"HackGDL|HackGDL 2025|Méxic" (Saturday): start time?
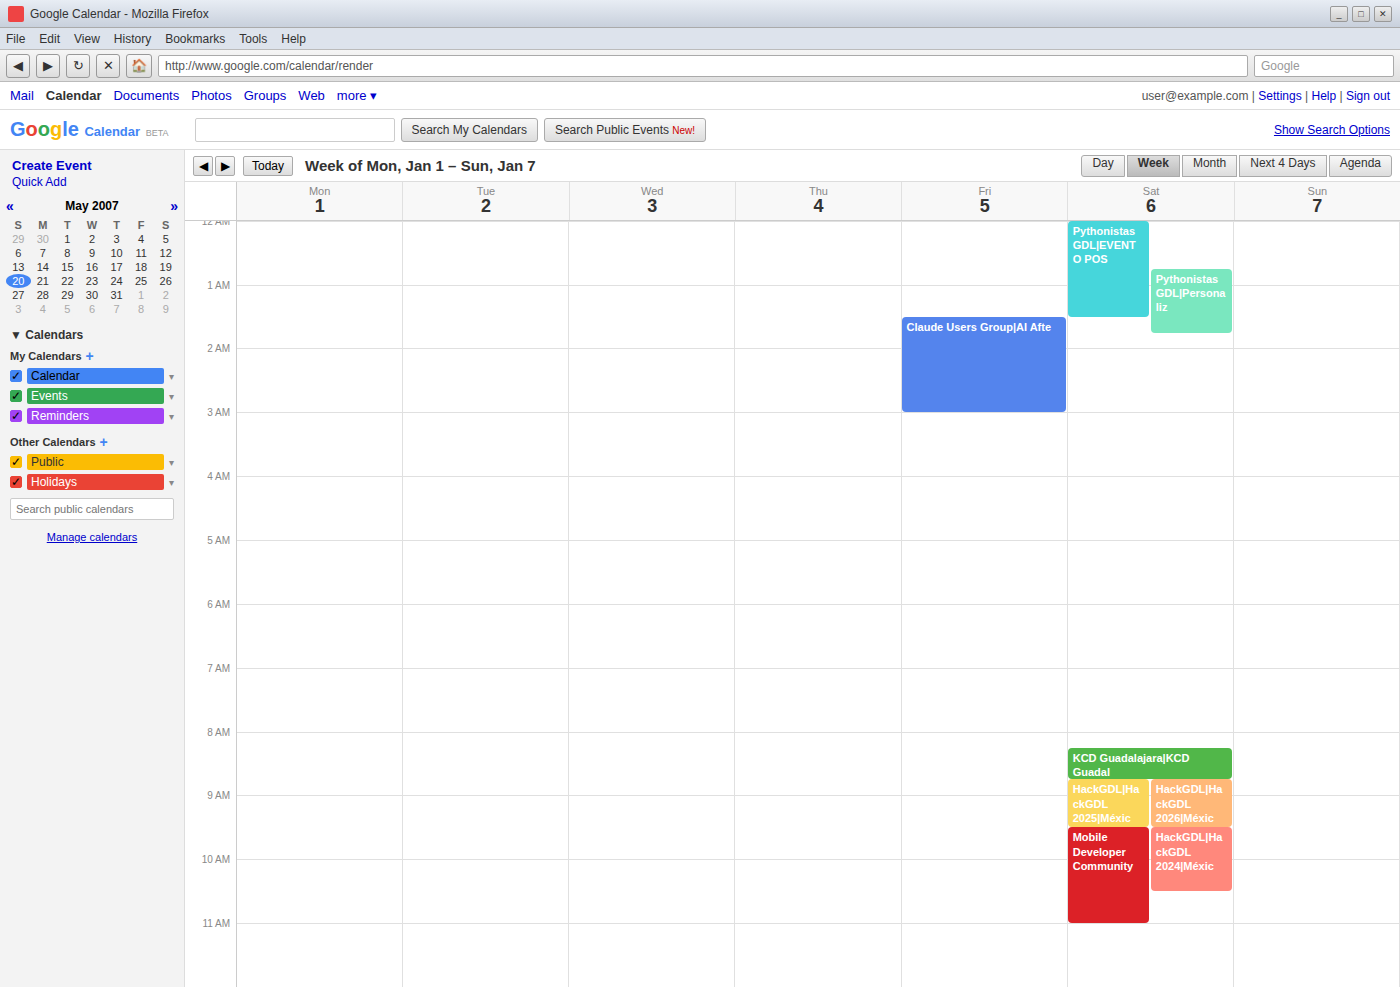
8:45 AM